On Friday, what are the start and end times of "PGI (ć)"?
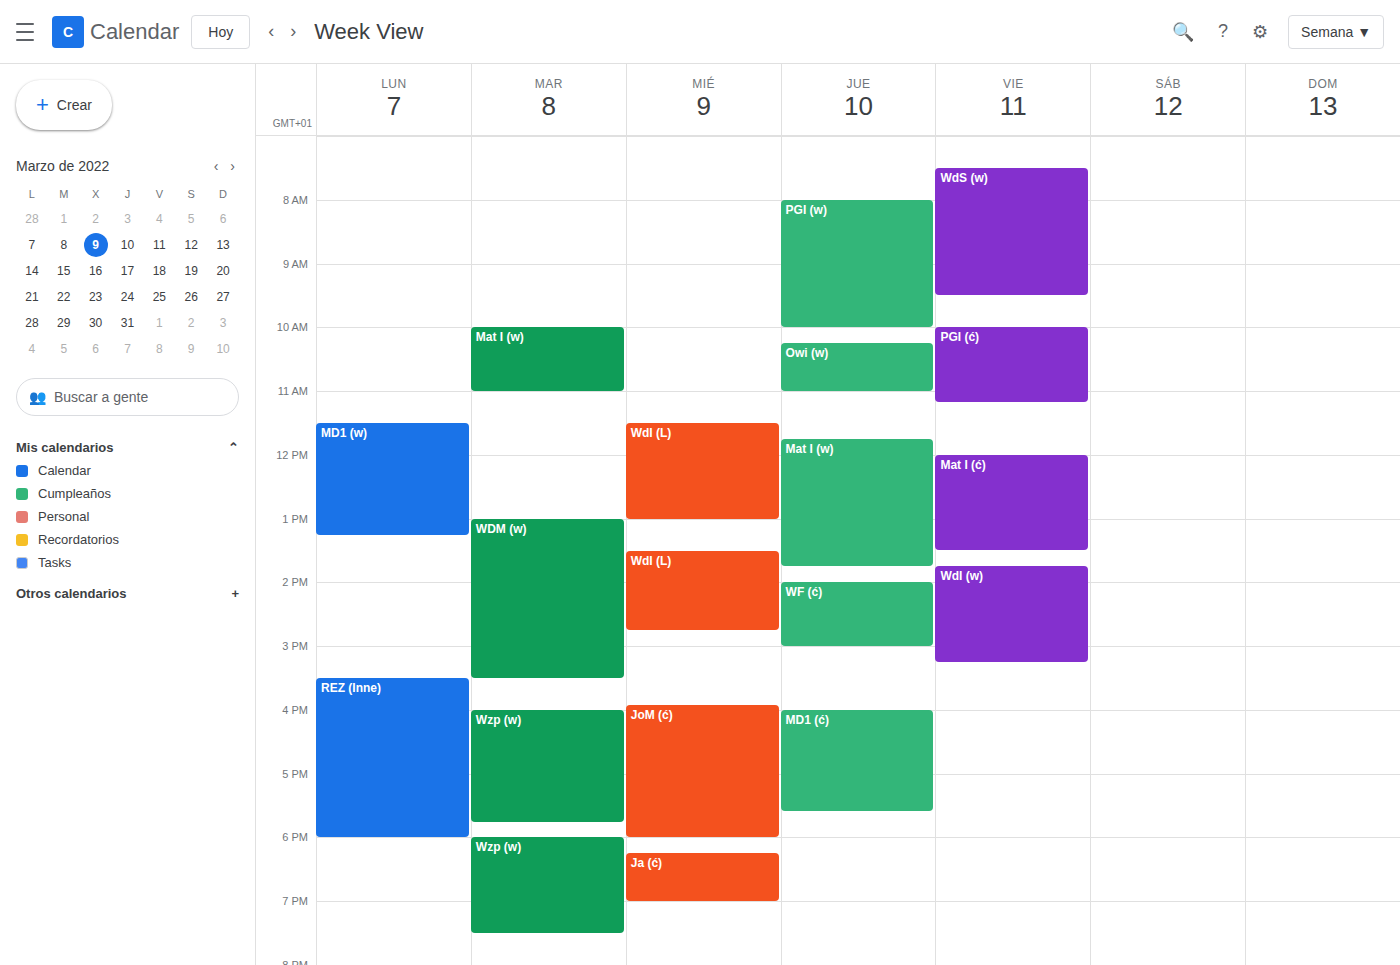
10:00 AM to 11:10 AM